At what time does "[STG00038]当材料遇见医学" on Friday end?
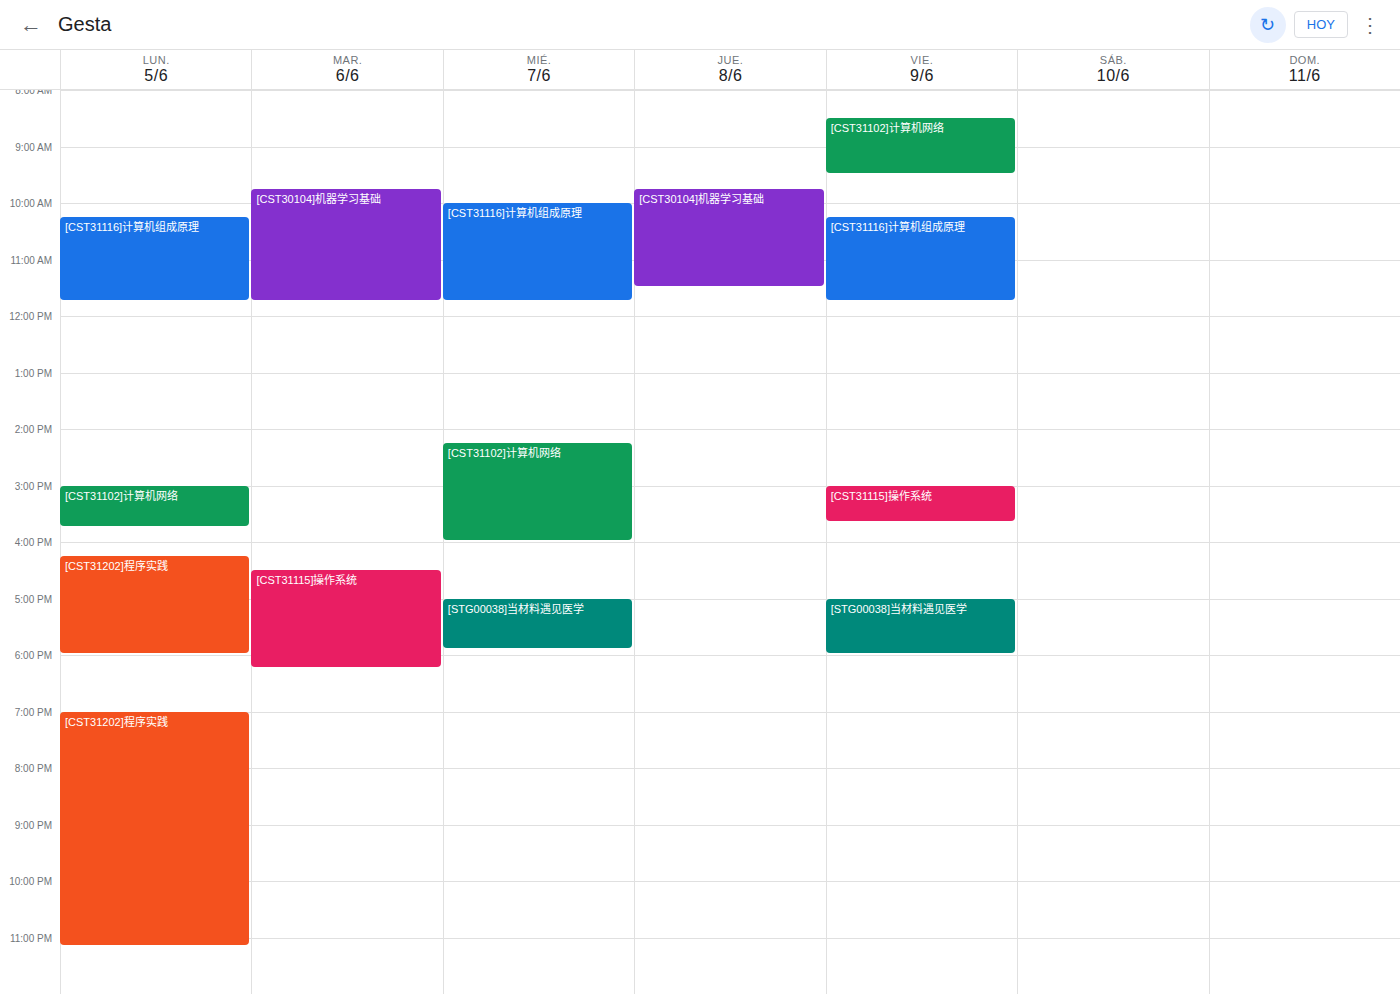
18:00